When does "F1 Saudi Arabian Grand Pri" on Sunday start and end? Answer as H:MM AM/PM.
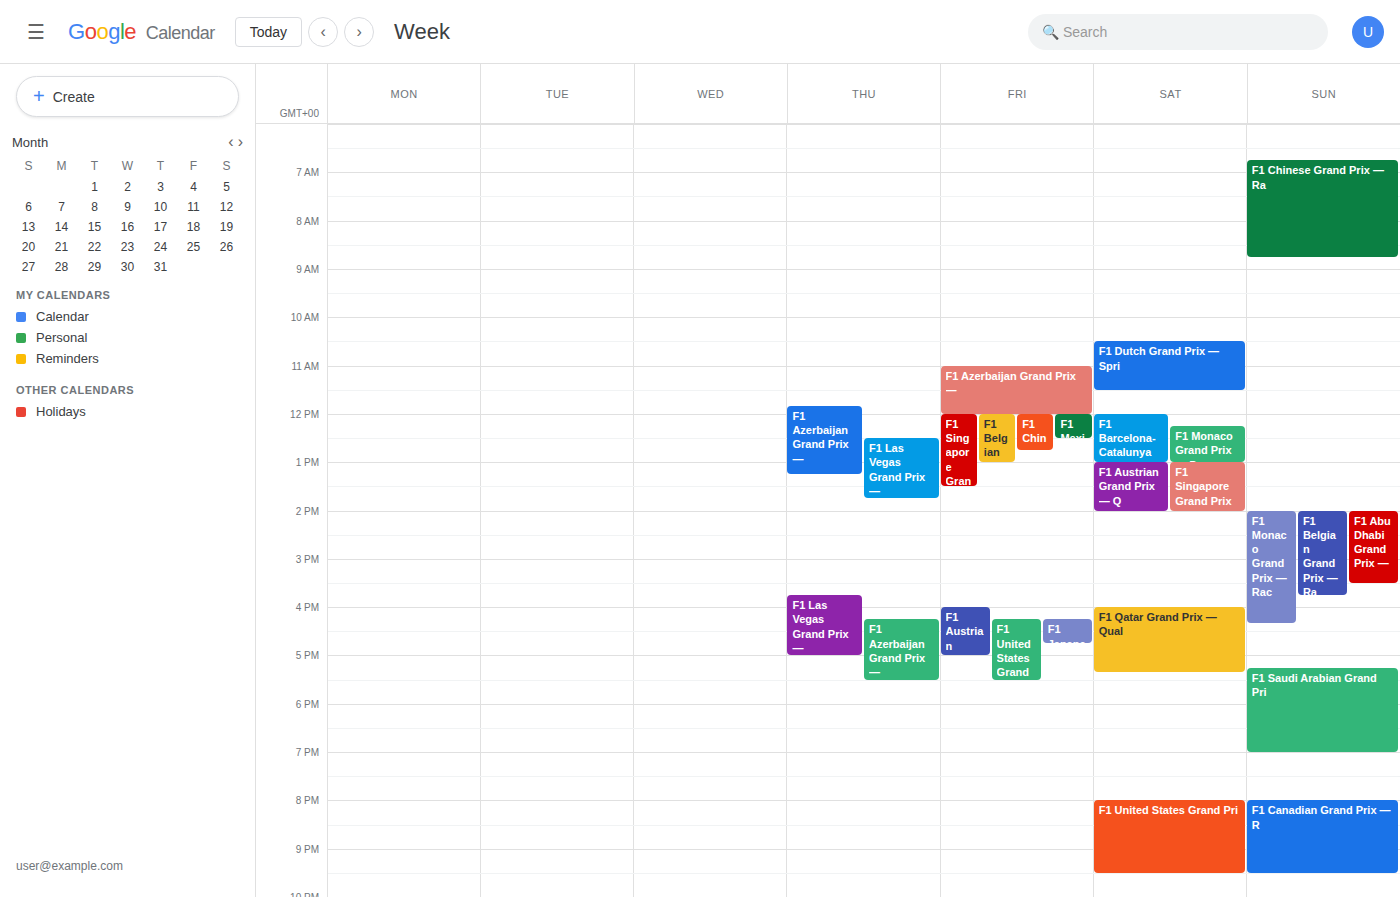
5:15 PM to 7:00 PM